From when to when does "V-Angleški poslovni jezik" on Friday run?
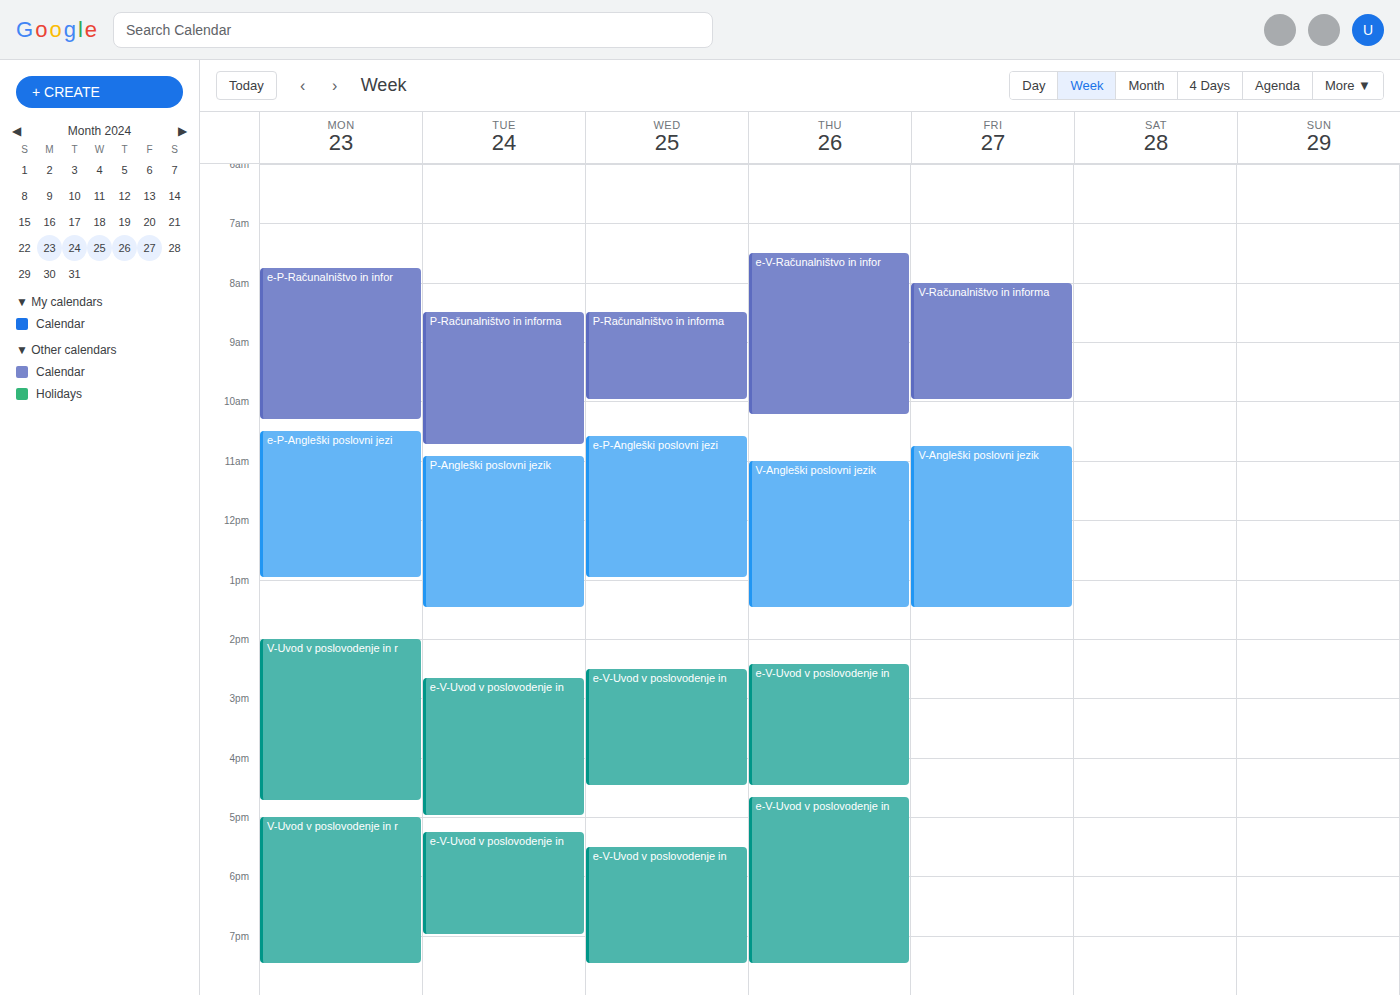
10:45 AM to 1:30 PM